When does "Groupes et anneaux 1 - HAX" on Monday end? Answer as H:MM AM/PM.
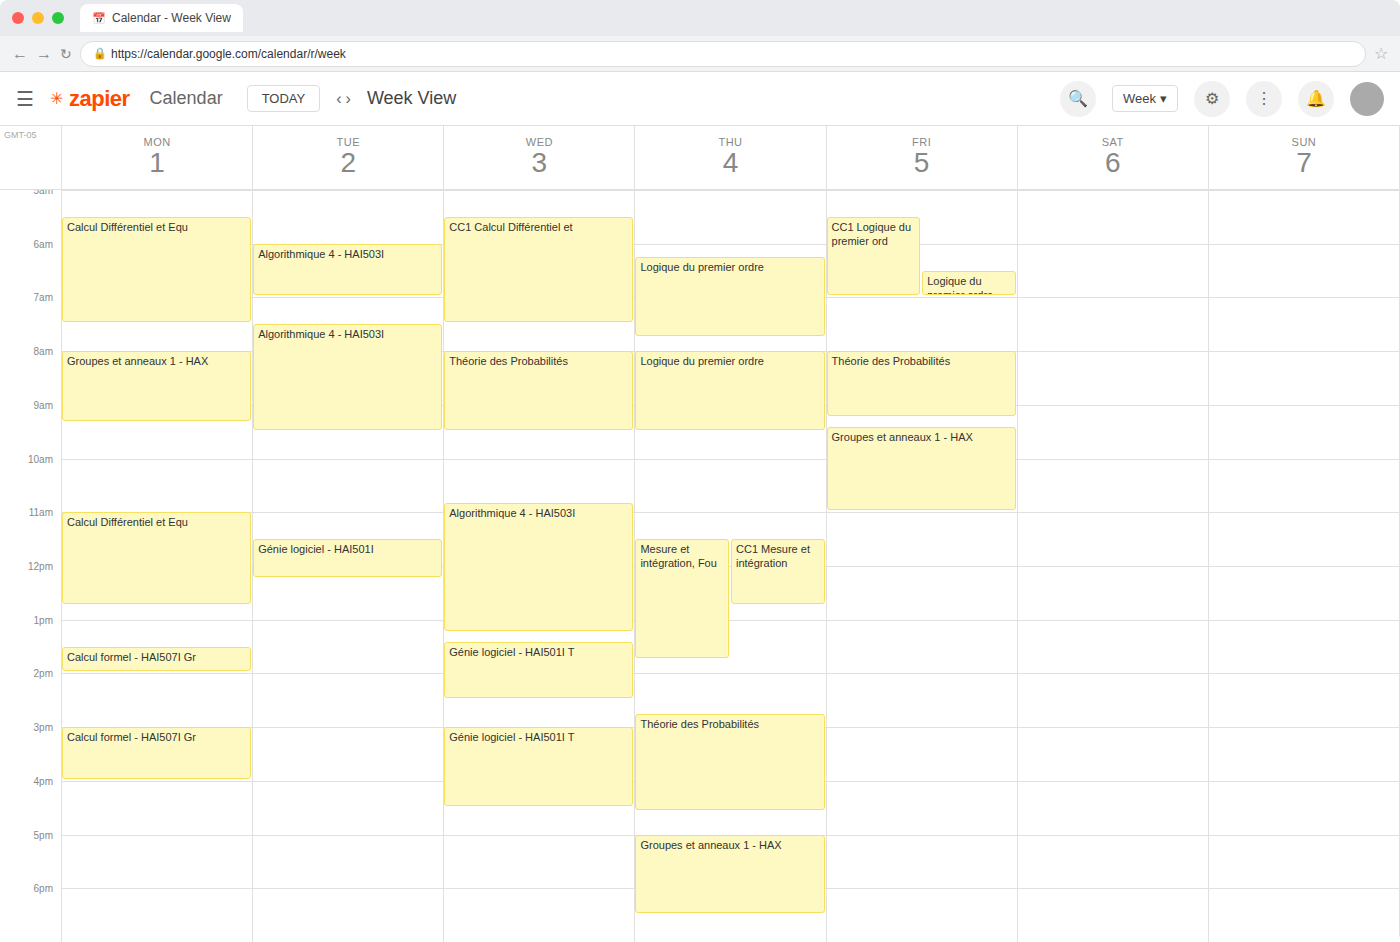
9:20 AM